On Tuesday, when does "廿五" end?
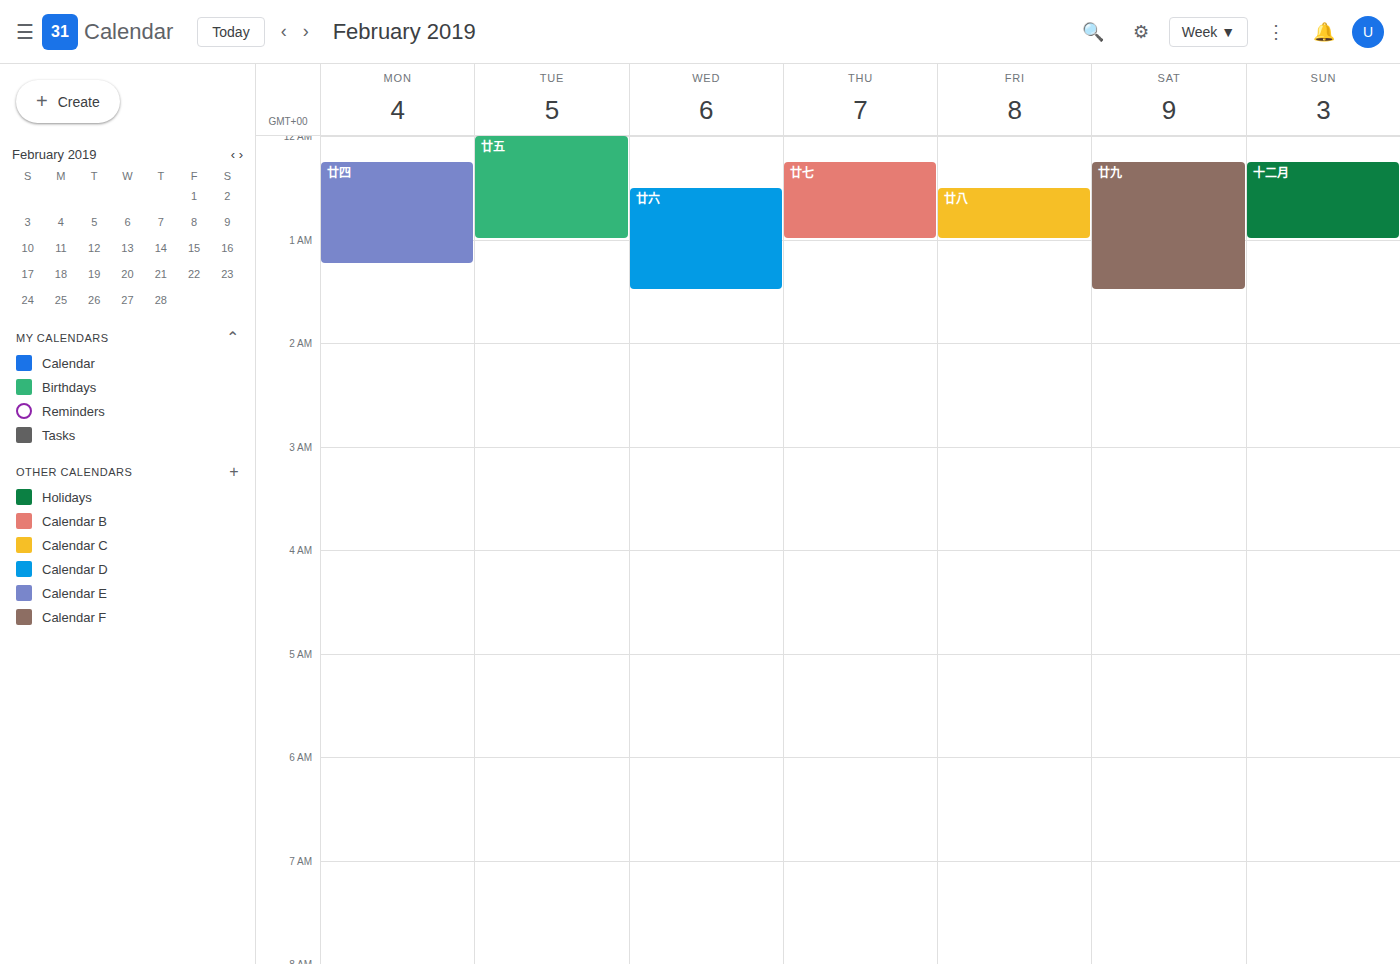
1:00 AM